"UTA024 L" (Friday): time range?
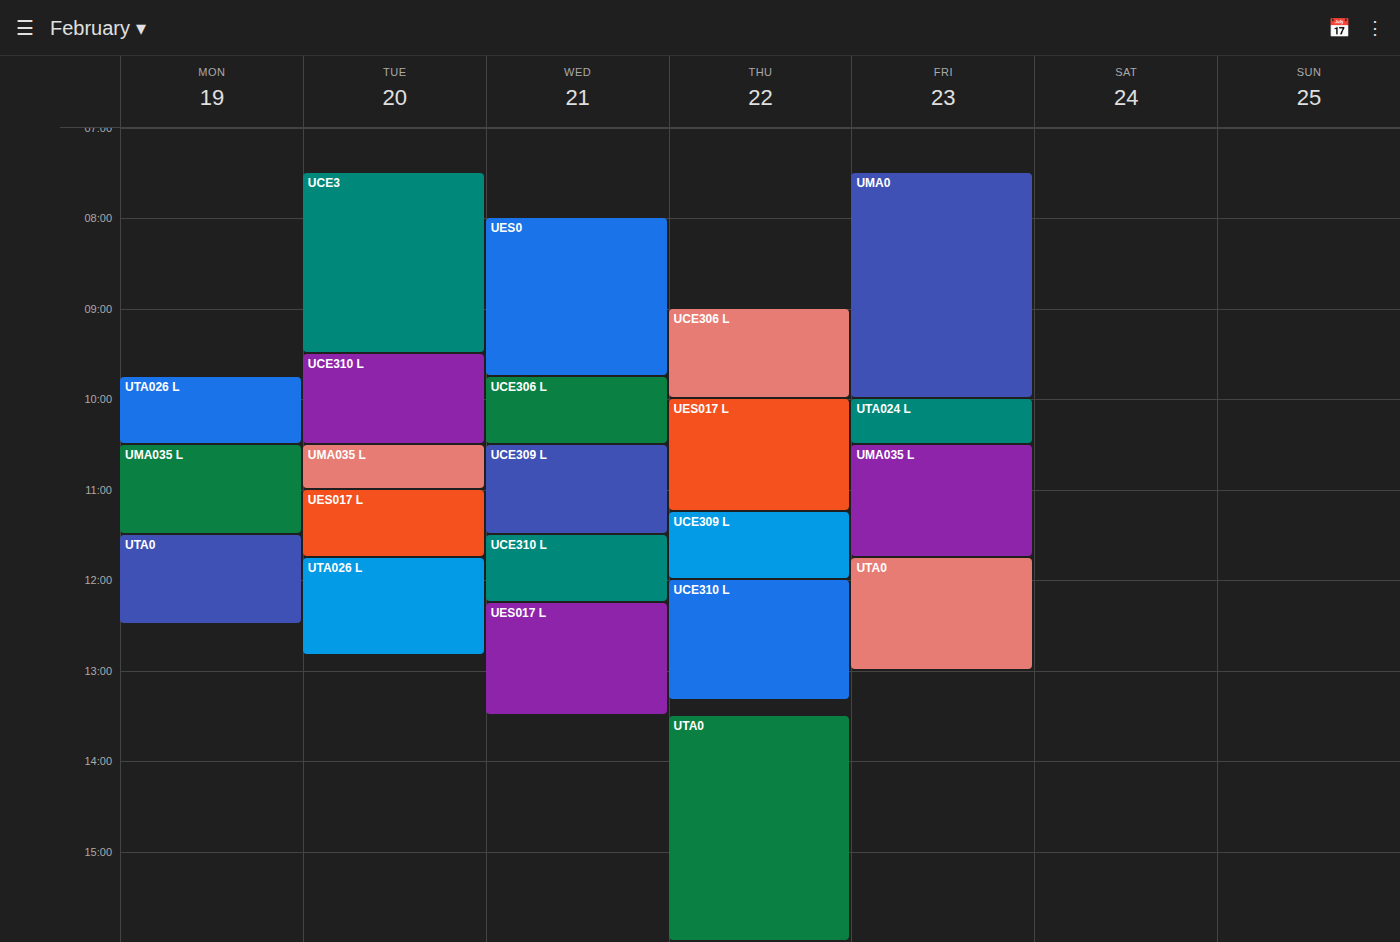
10:00 AM to 10:30 AM